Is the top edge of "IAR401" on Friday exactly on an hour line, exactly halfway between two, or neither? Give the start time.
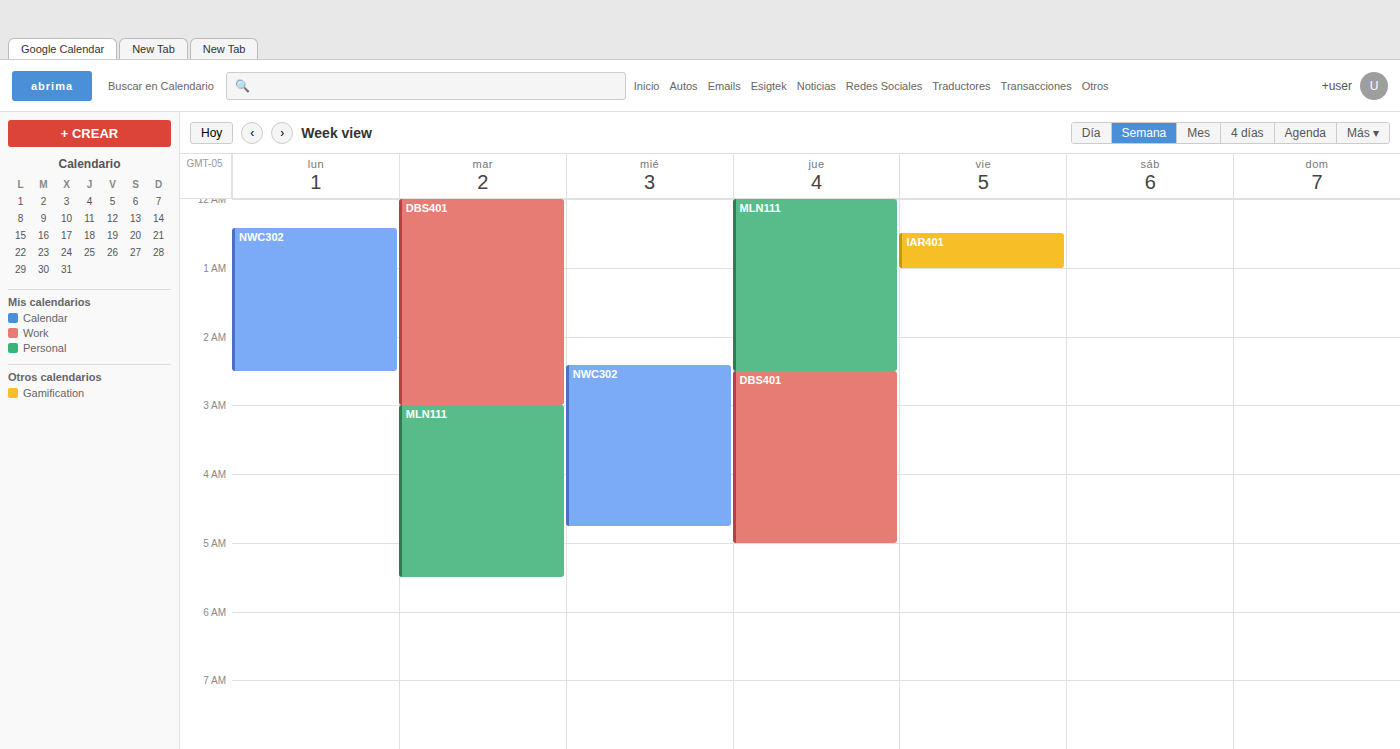
12:30 AM -- halfway between the 12 AM and 1 AM lines.